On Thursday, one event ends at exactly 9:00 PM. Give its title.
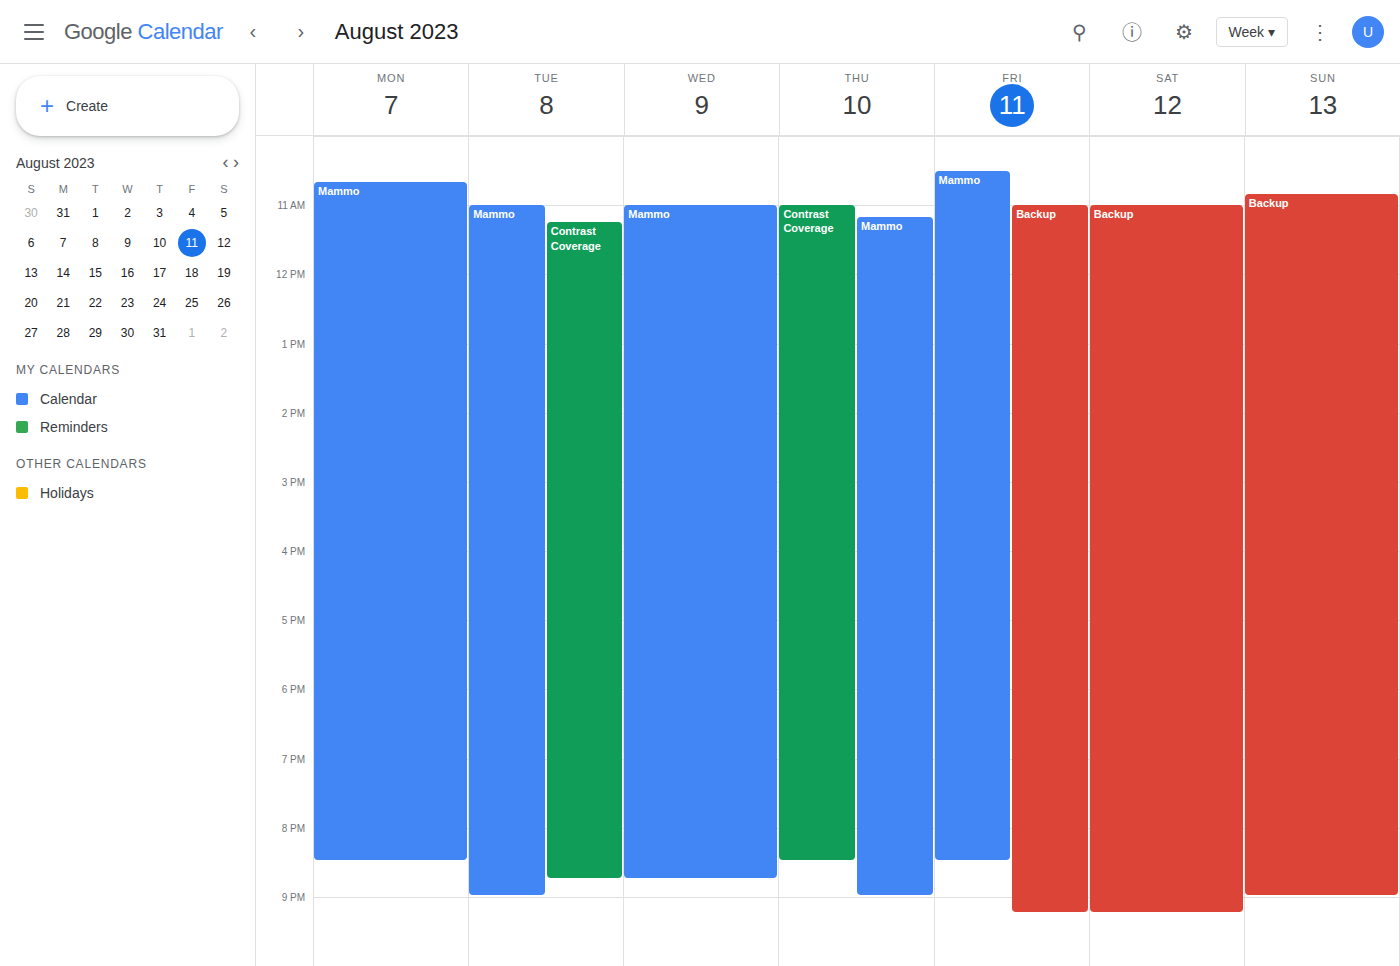
"Mammo"